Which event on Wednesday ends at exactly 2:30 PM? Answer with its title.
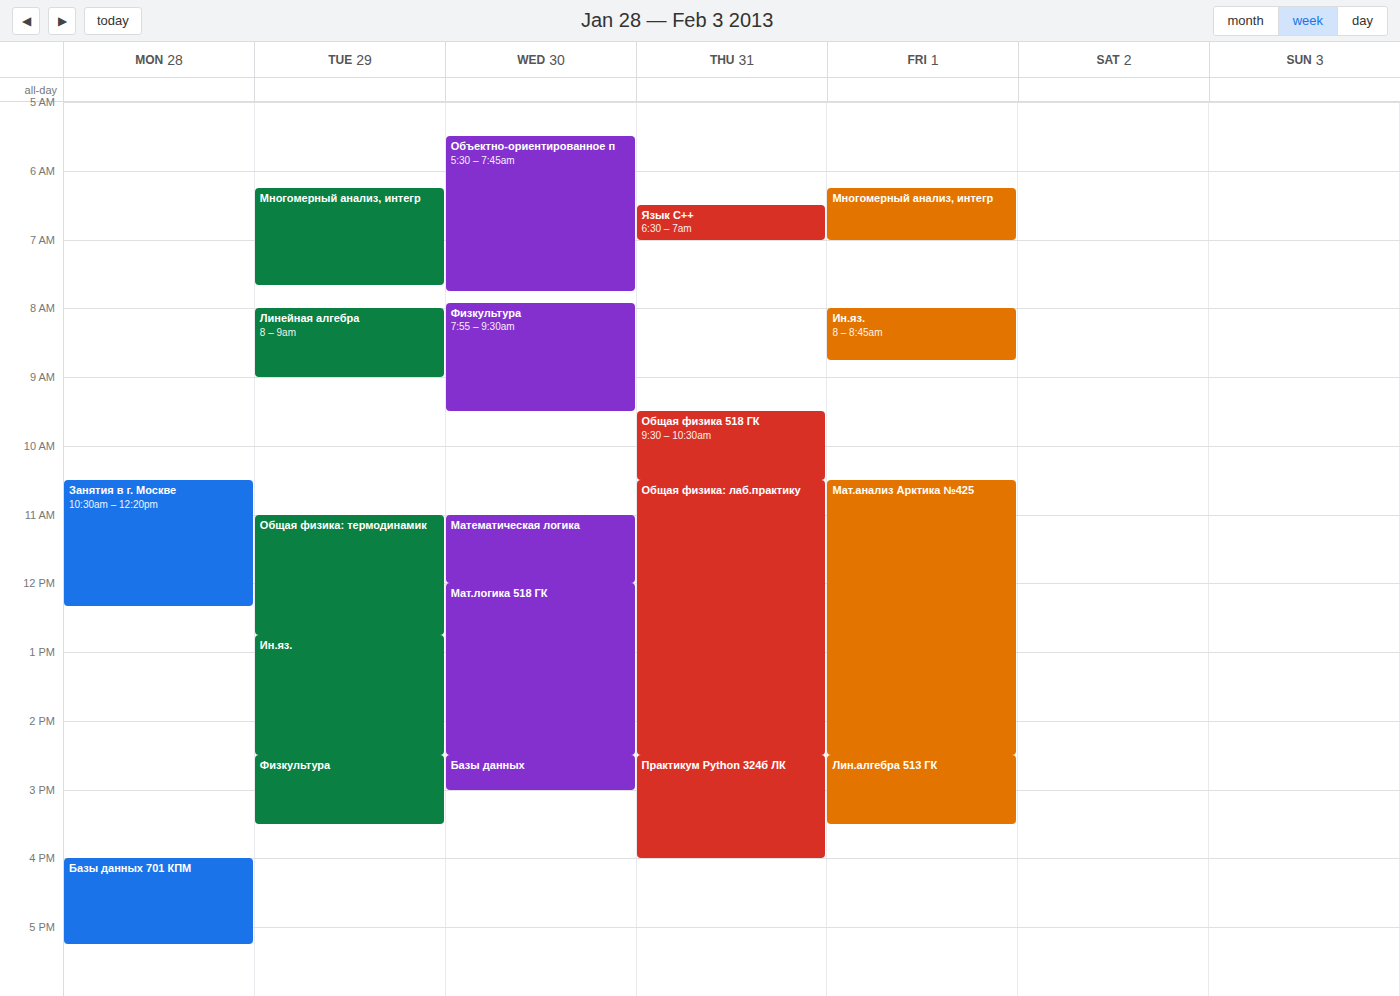
"Мат.логика 518 ГК"